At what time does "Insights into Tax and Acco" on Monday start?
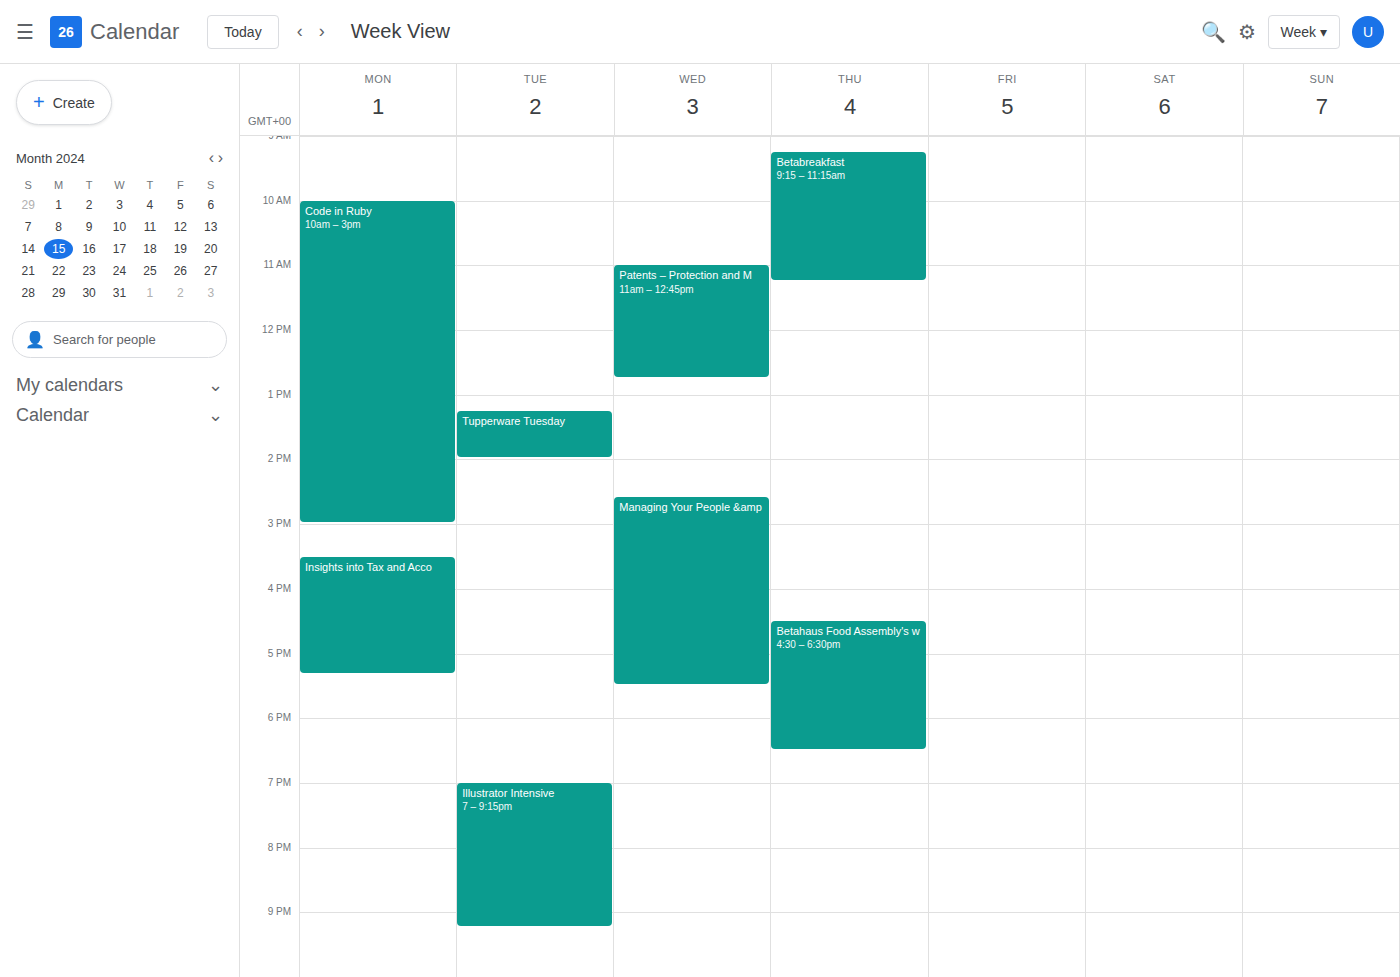
3:30 PM